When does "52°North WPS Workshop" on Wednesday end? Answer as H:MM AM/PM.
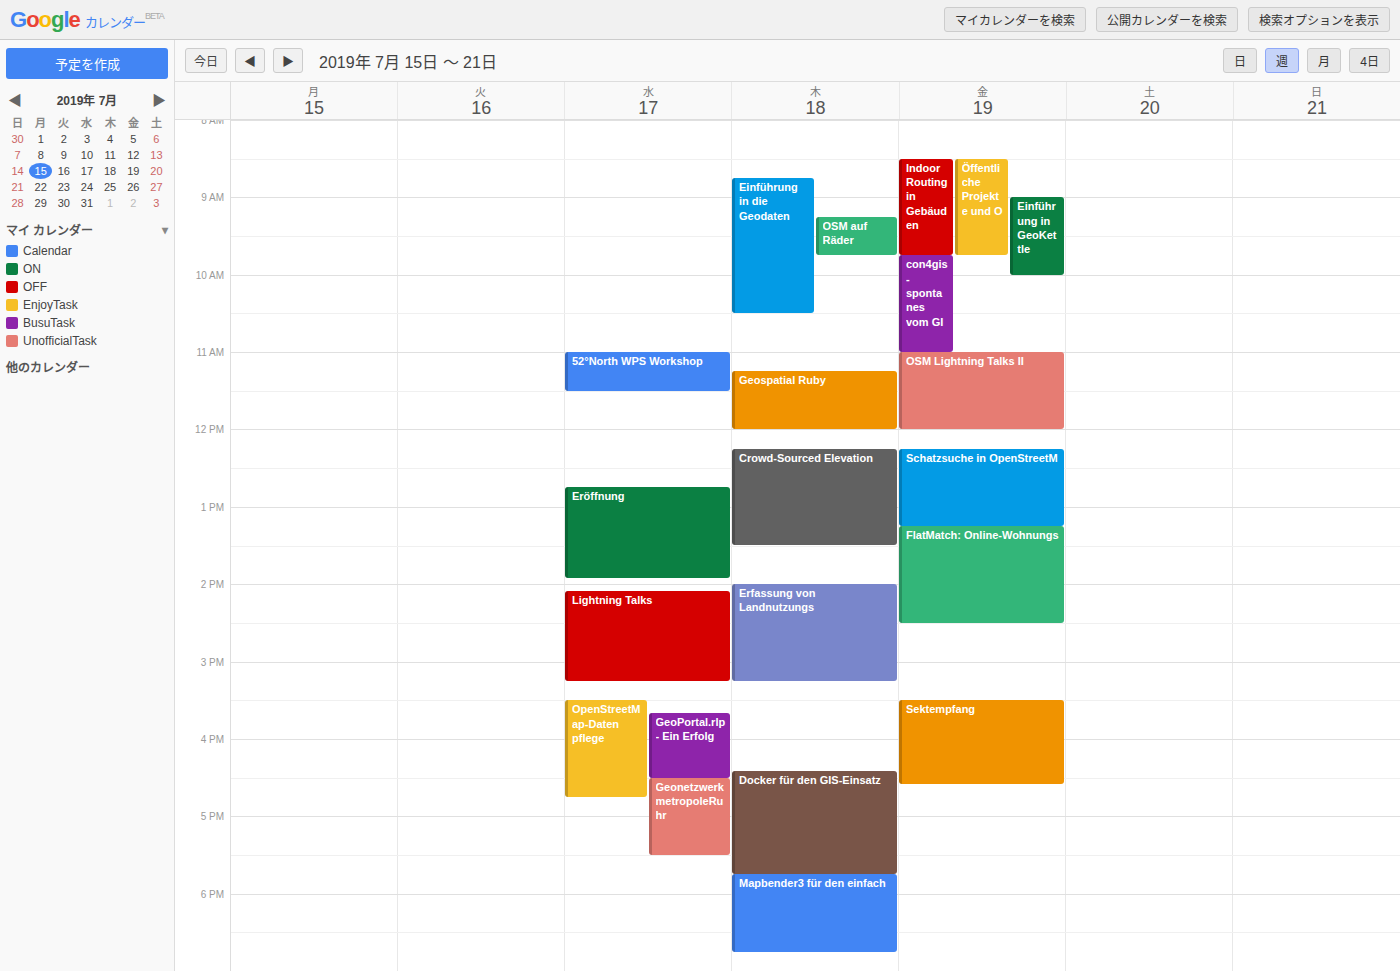
11:30 AM